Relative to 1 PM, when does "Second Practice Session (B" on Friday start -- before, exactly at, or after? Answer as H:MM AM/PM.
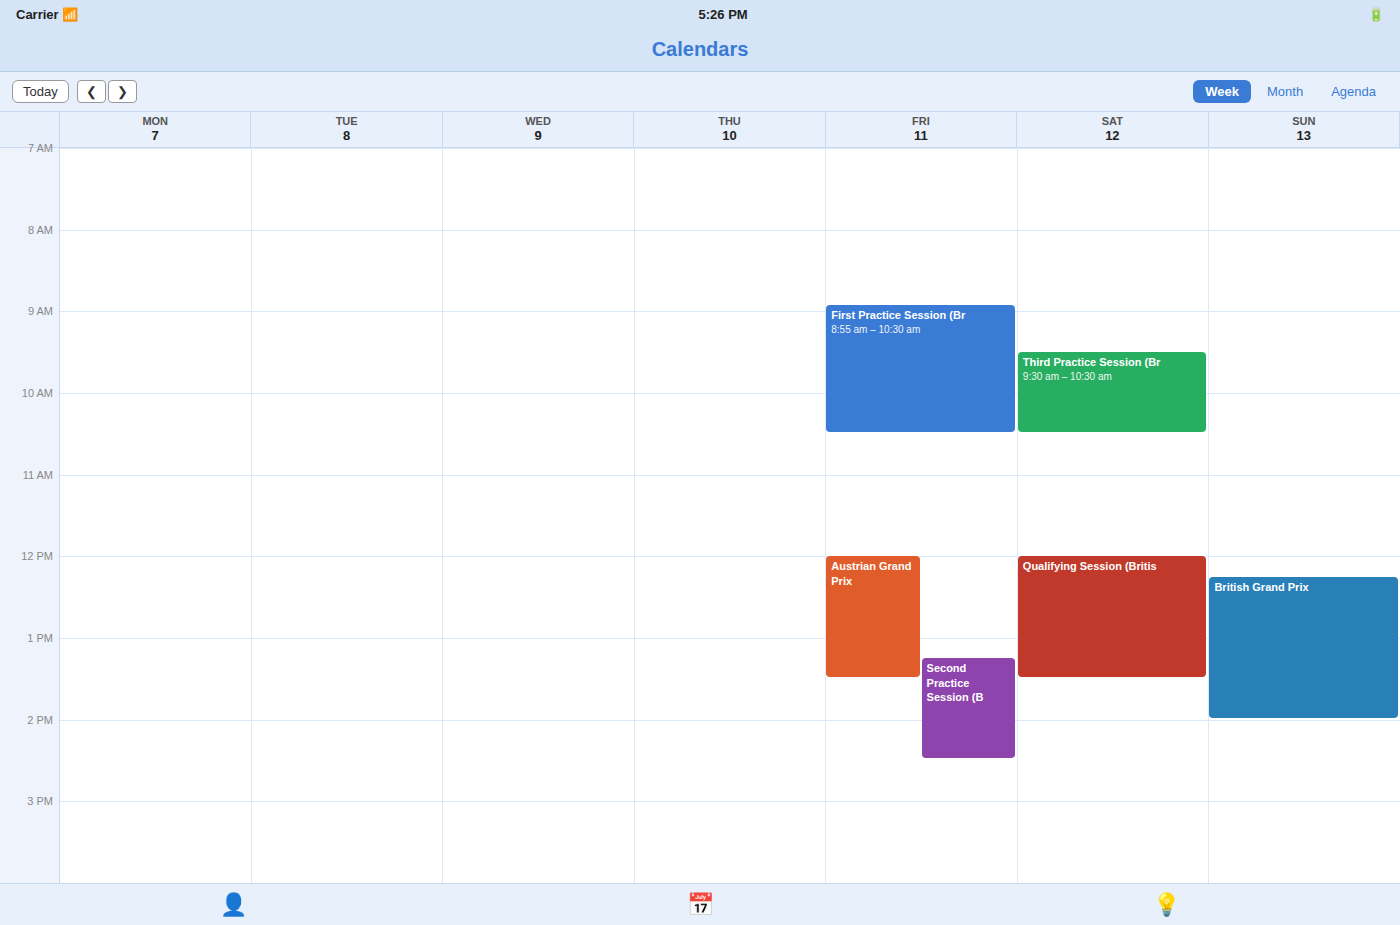
1:15 PM -- after 1 PM, 15 minutes below the 1 PM line.